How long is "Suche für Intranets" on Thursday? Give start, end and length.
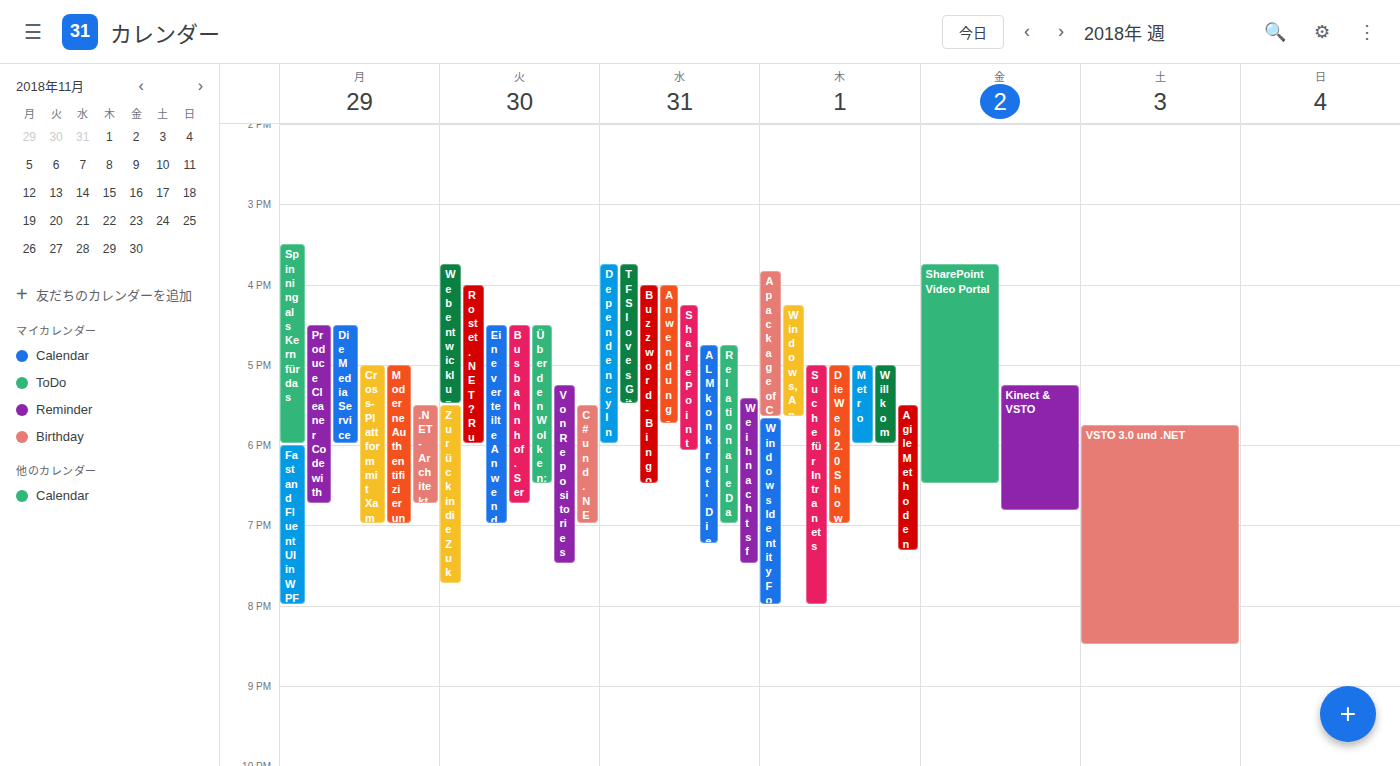
5:00 PM to 8:00 PM, 3 hours